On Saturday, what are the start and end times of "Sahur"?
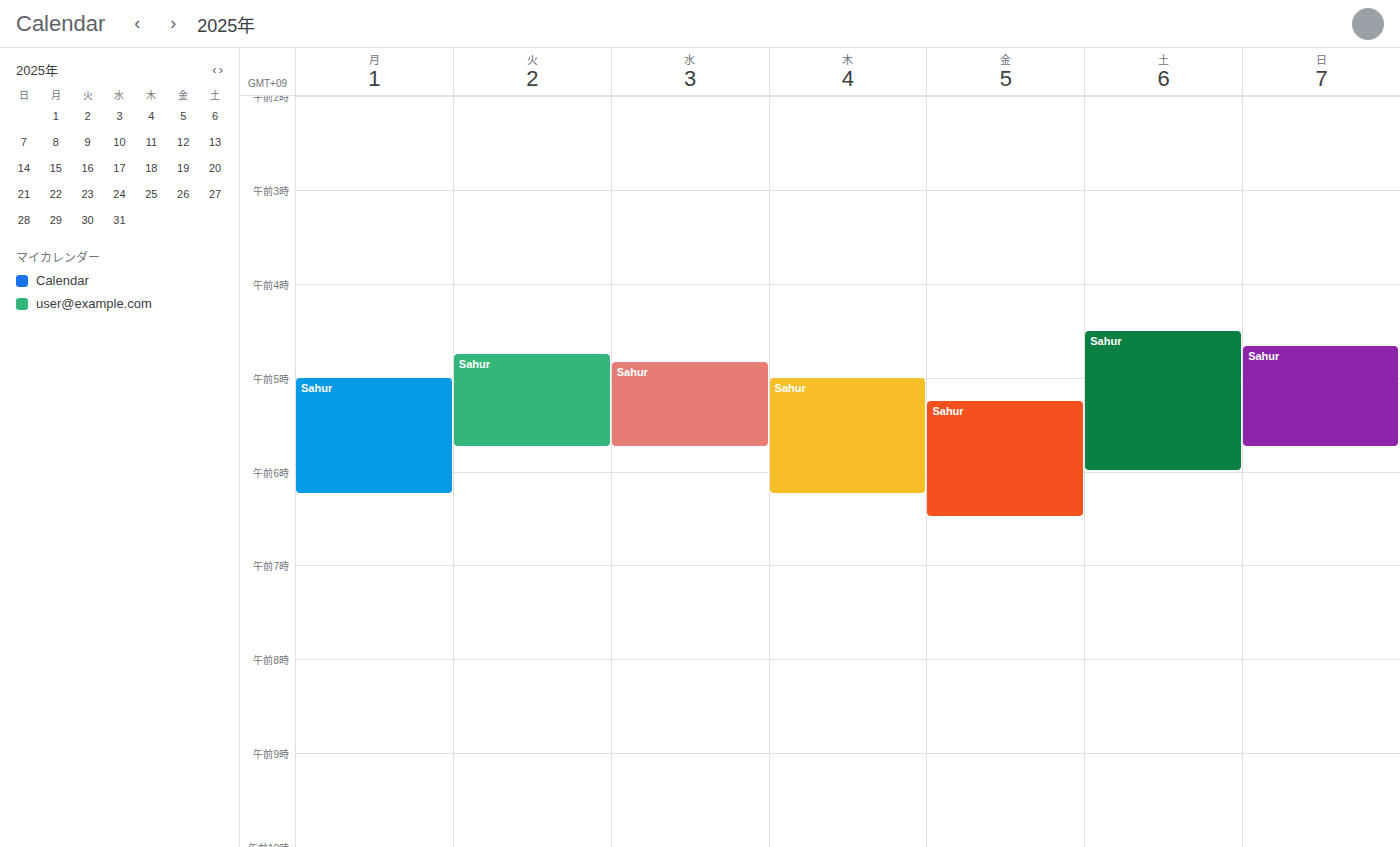
4:30 AM to 6:00 AM